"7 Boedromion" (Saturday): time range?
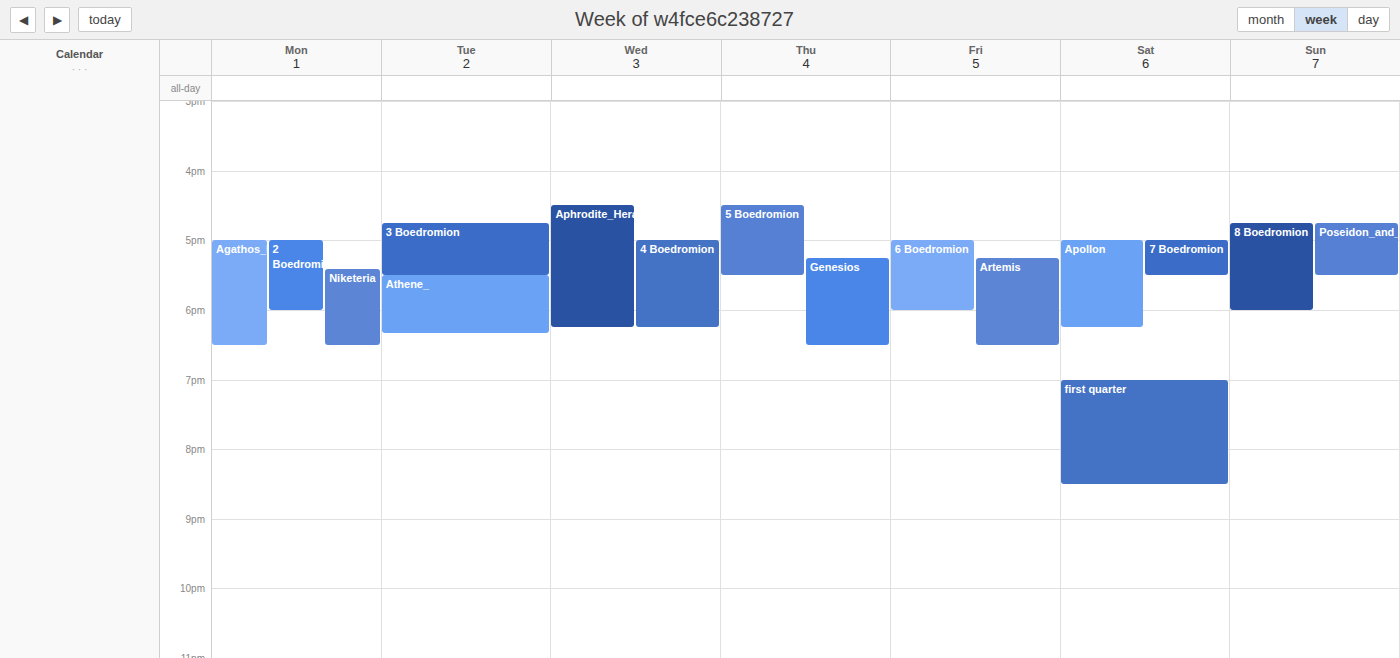
5:00 PM to 5:30 PM